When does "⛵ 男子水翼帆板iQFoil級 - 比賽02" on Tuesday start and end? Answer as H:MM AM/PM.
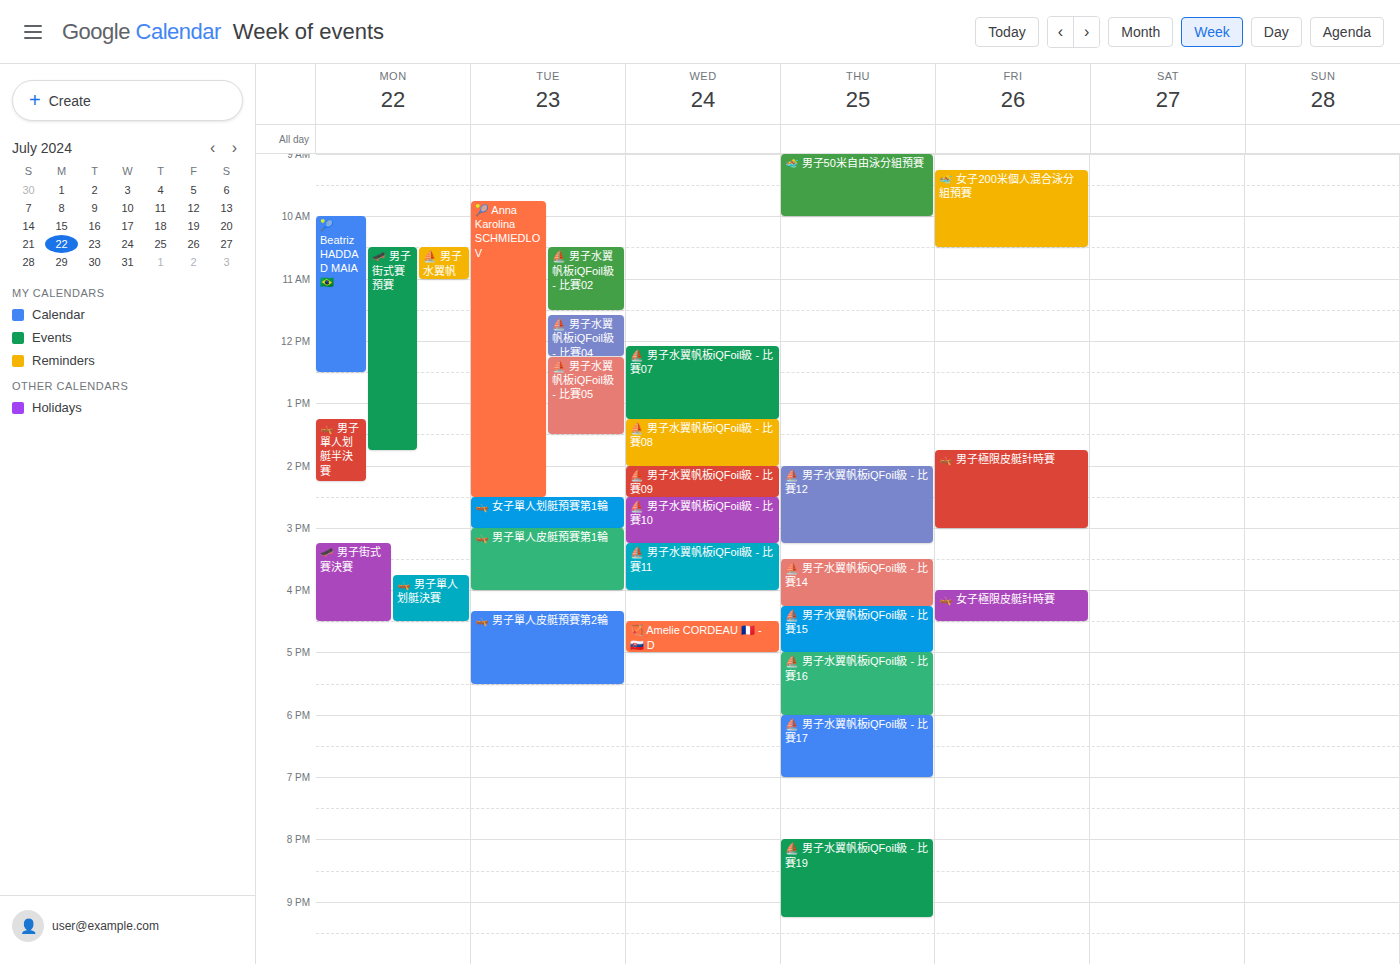
10:30 AM to 11:30 AM